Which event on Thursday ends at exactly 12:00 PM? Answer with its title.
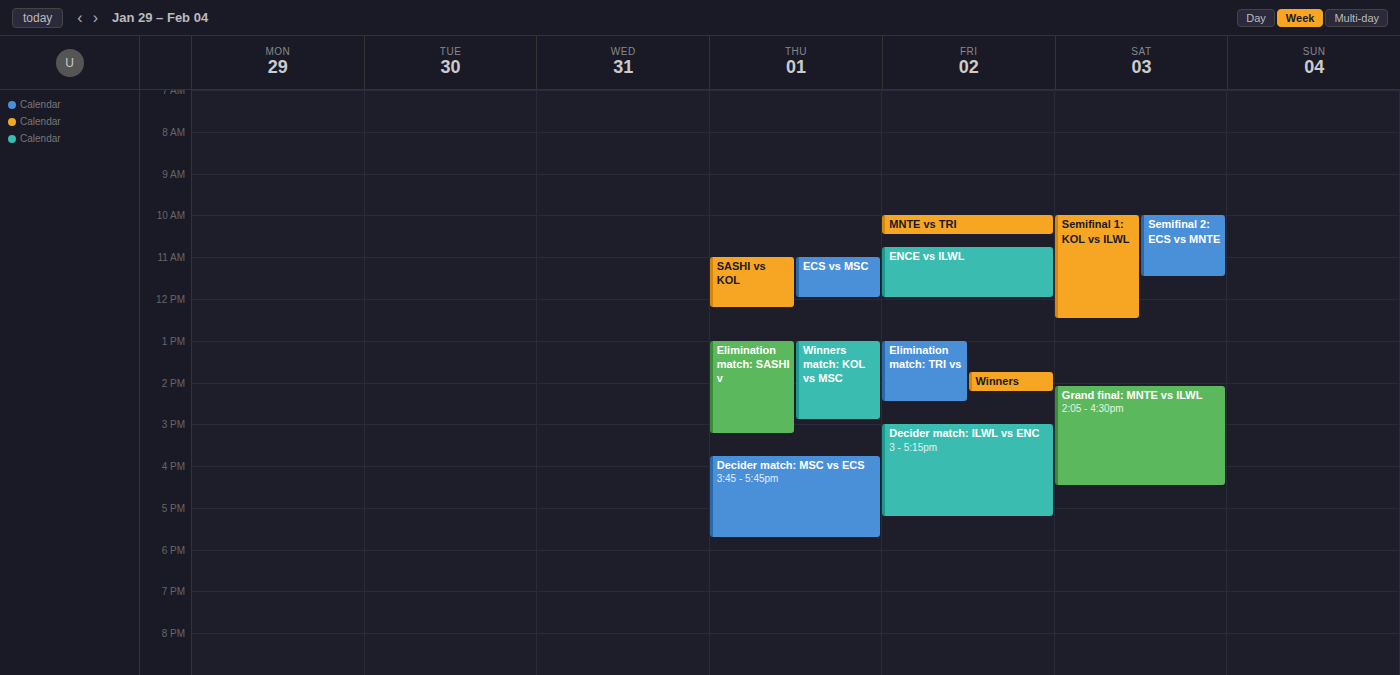
"ECS vs MSC"